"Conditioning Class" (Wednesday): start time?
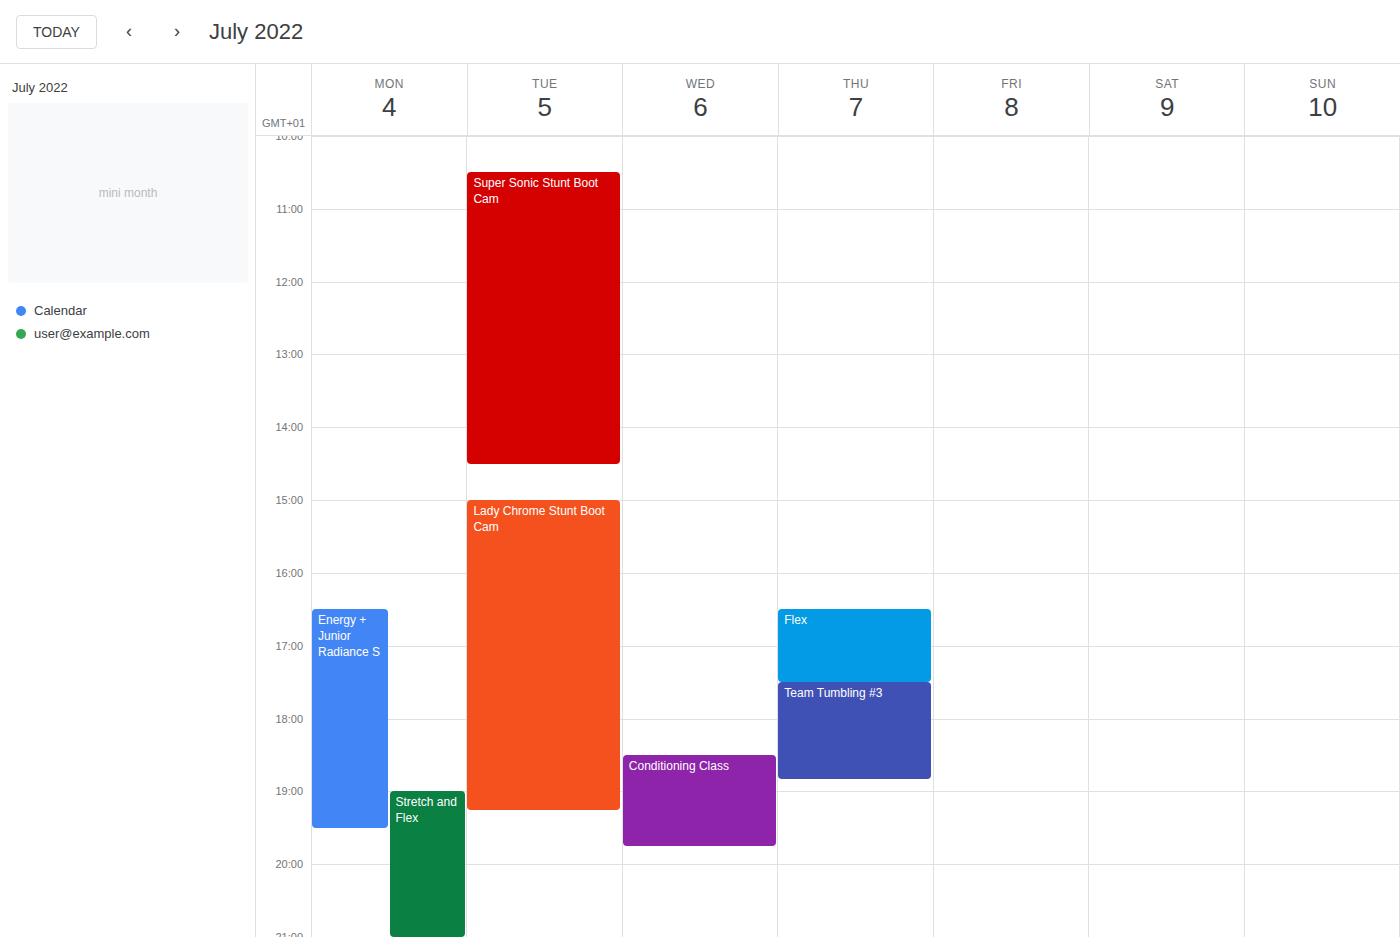
6:30 PM